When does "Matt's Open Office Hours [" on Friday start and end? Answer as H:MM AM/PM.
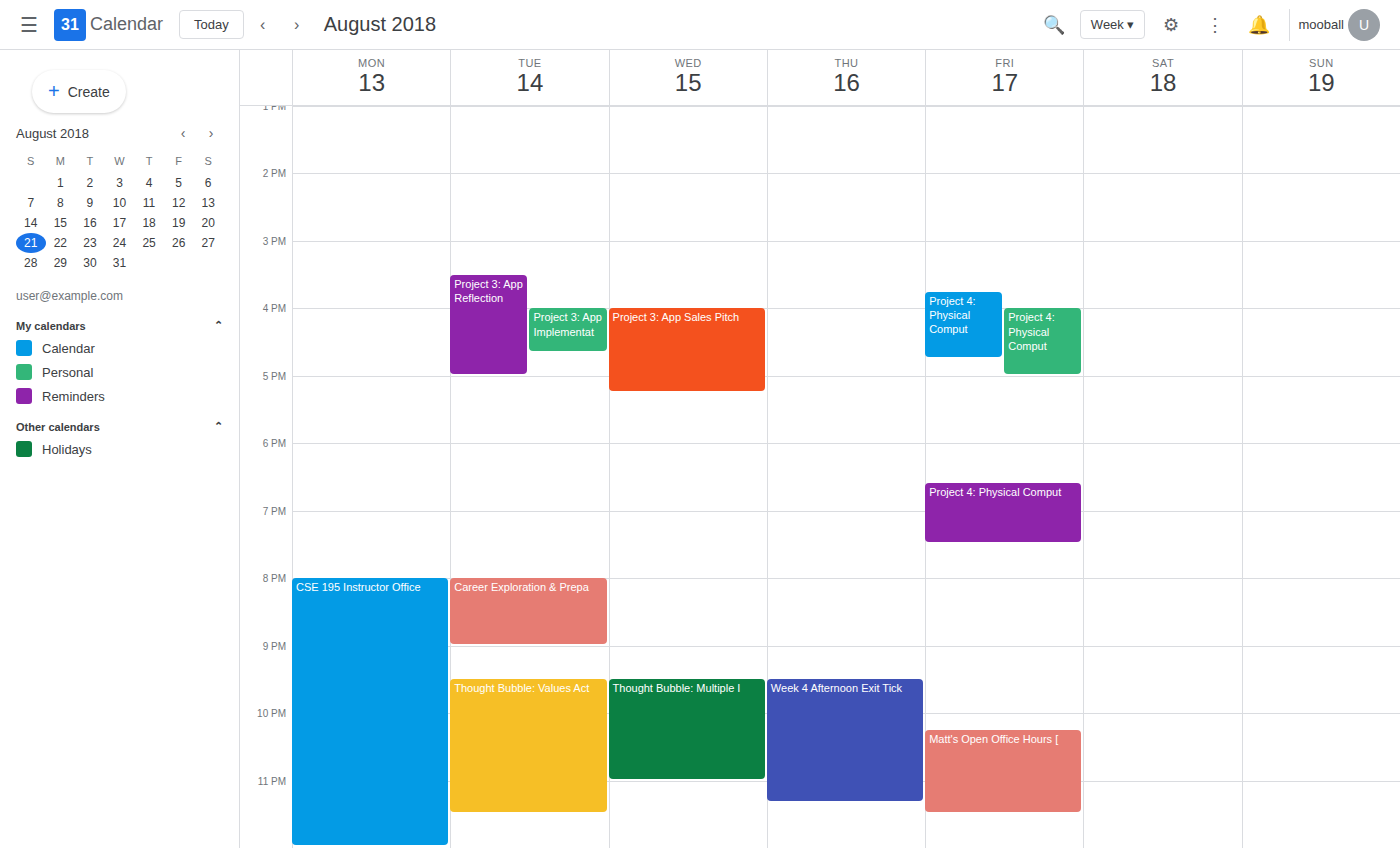
10:15 PM to 11:30 PM